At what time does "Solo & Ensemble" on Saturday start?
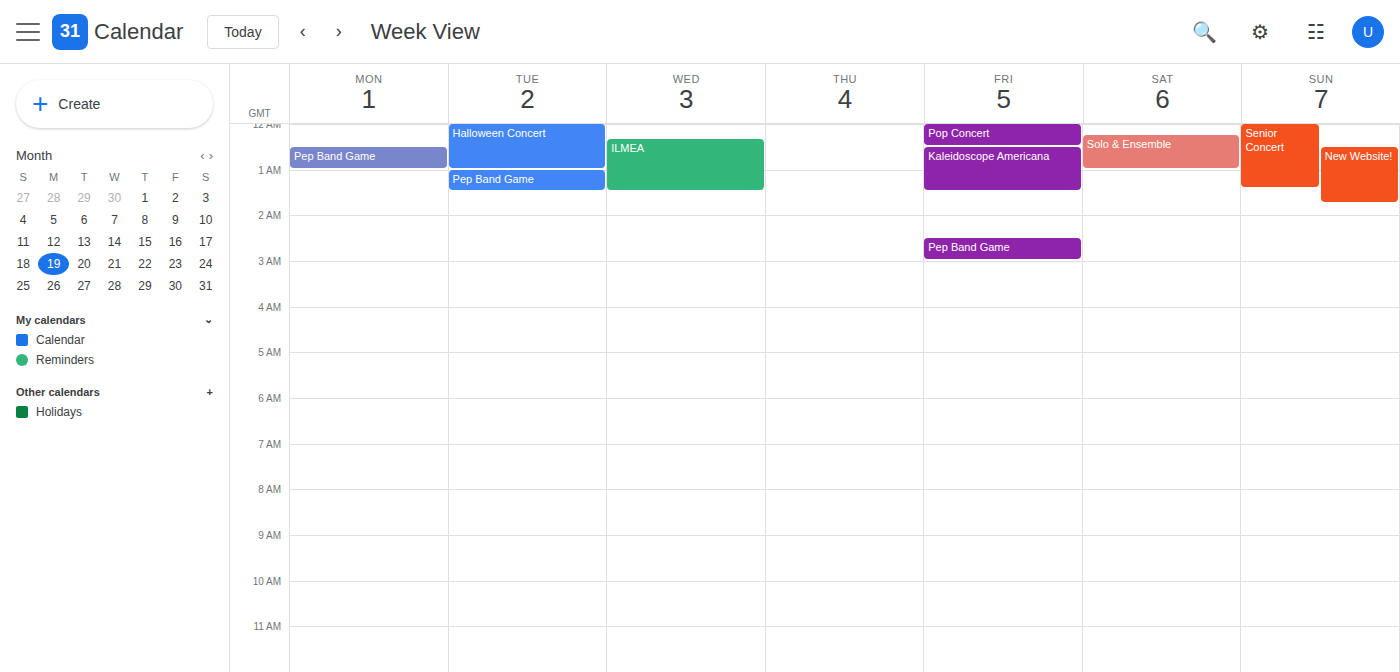
12:15 AM